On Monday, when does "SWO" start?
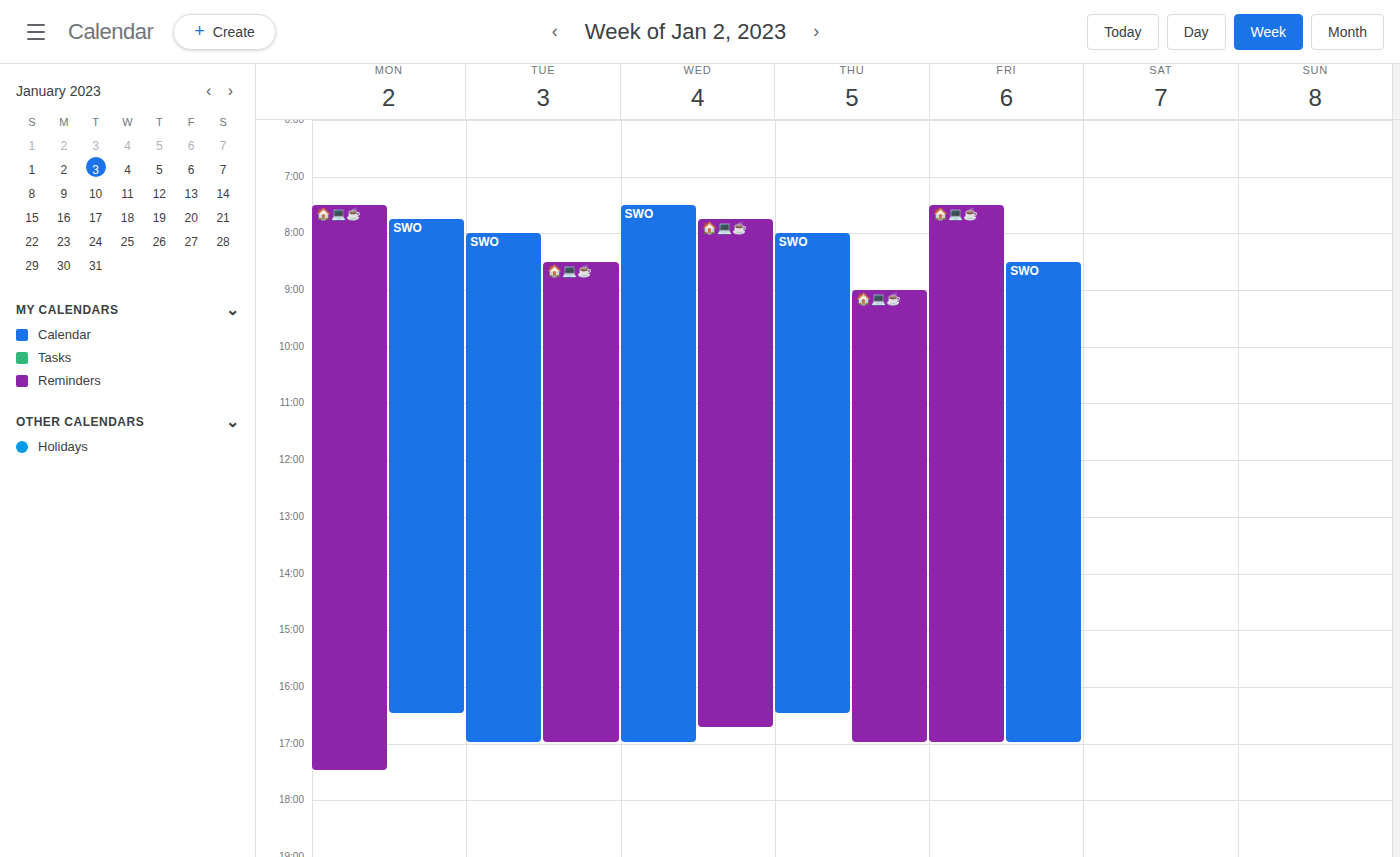
7:45 AM